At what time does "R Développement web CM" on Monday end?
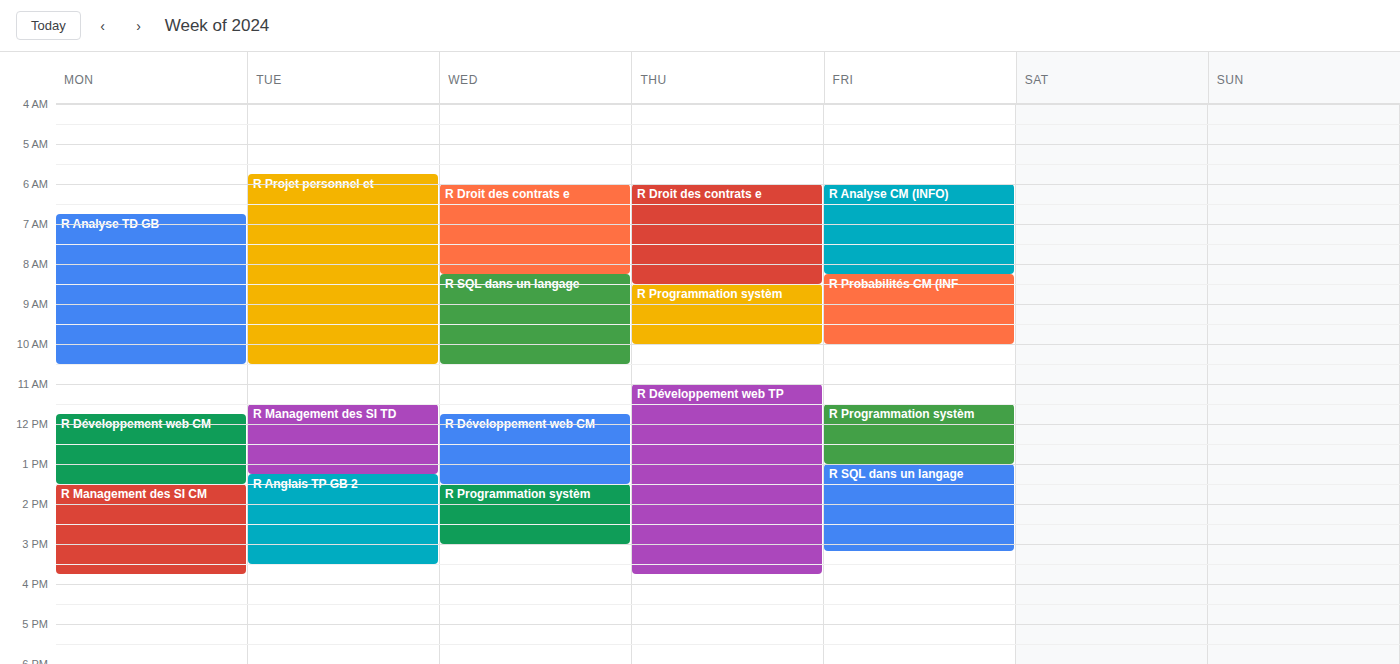
13:30